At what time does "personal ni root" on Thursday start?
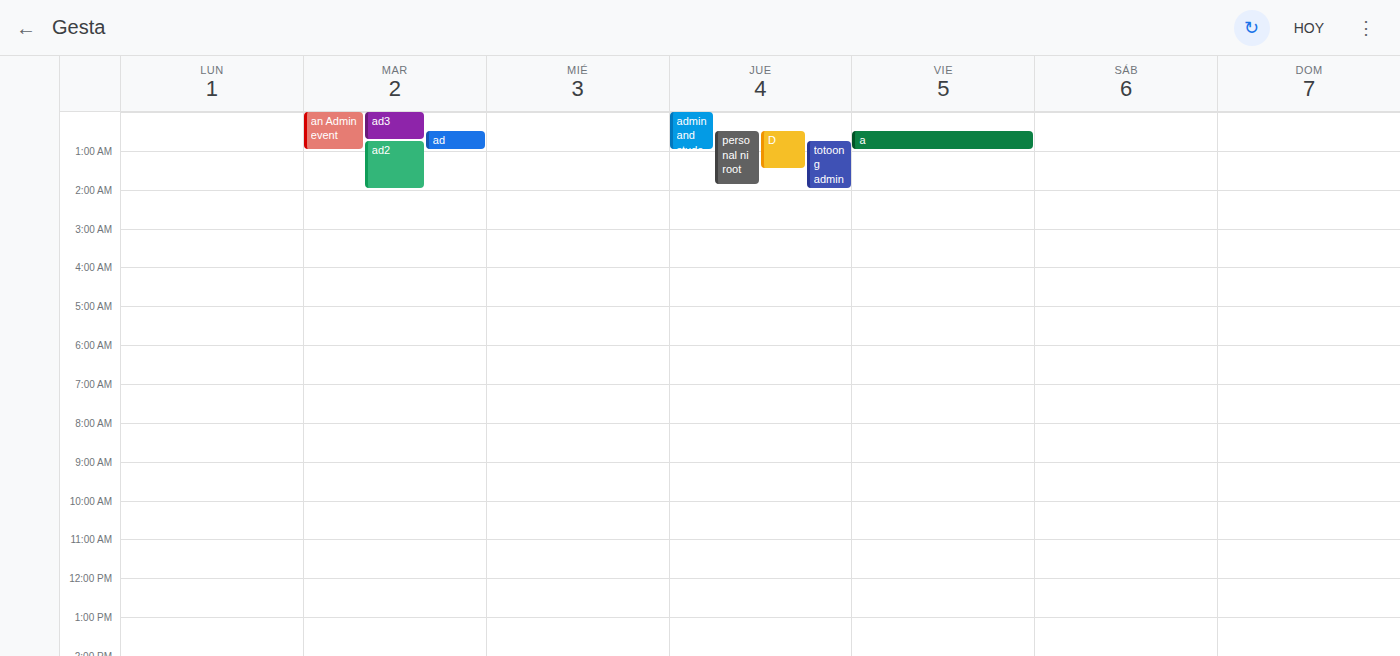
12:30 AM